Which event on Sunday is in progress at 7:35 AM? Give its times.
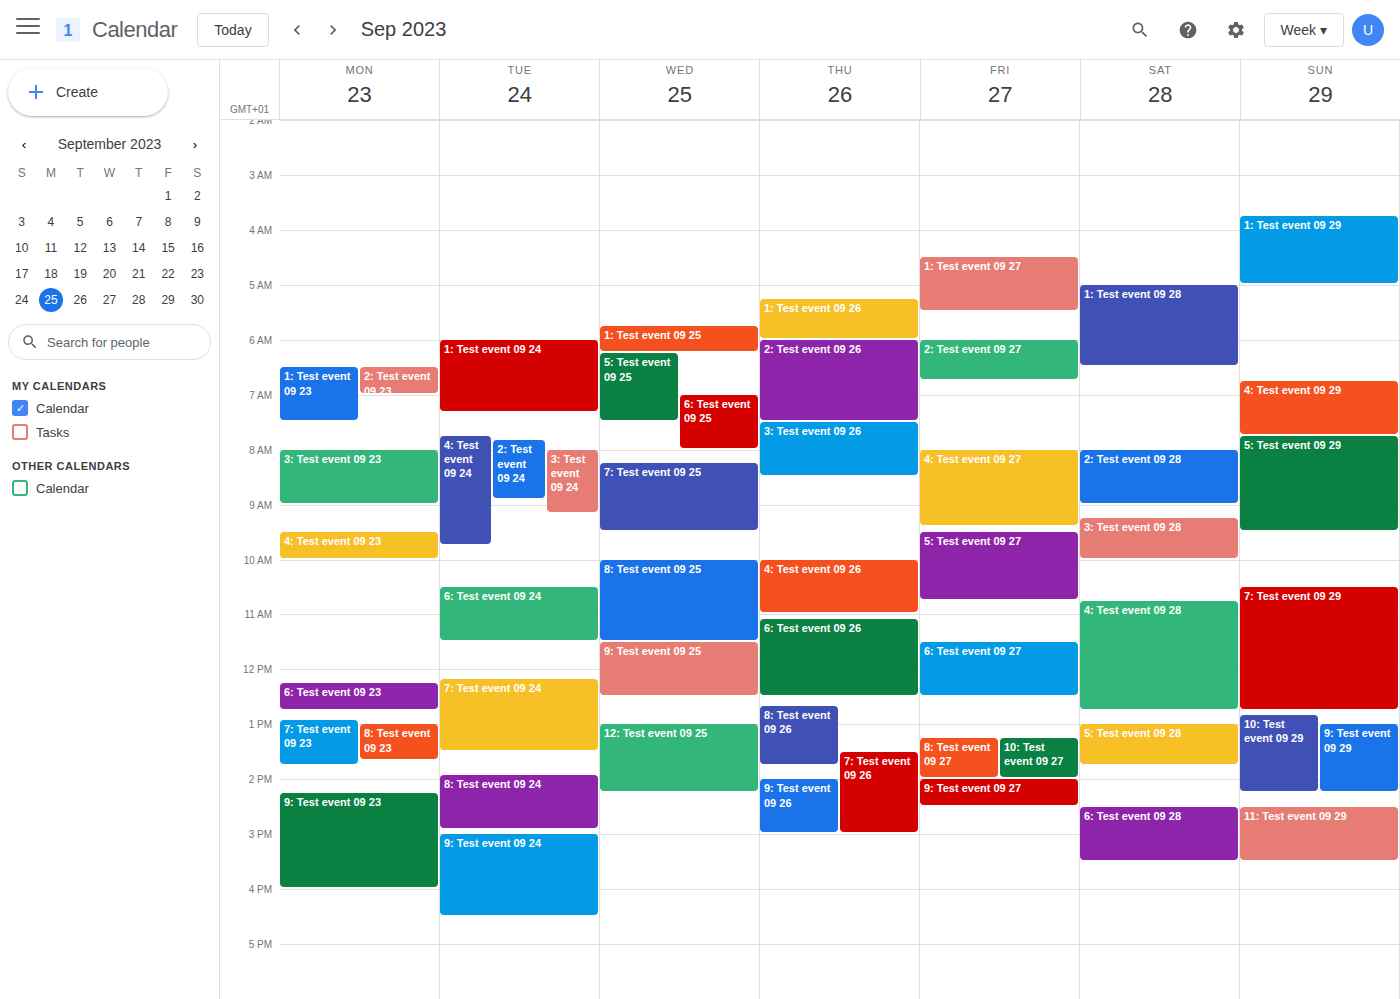
"4: Test event 09 29", 6:45 AM to 7:45 AM